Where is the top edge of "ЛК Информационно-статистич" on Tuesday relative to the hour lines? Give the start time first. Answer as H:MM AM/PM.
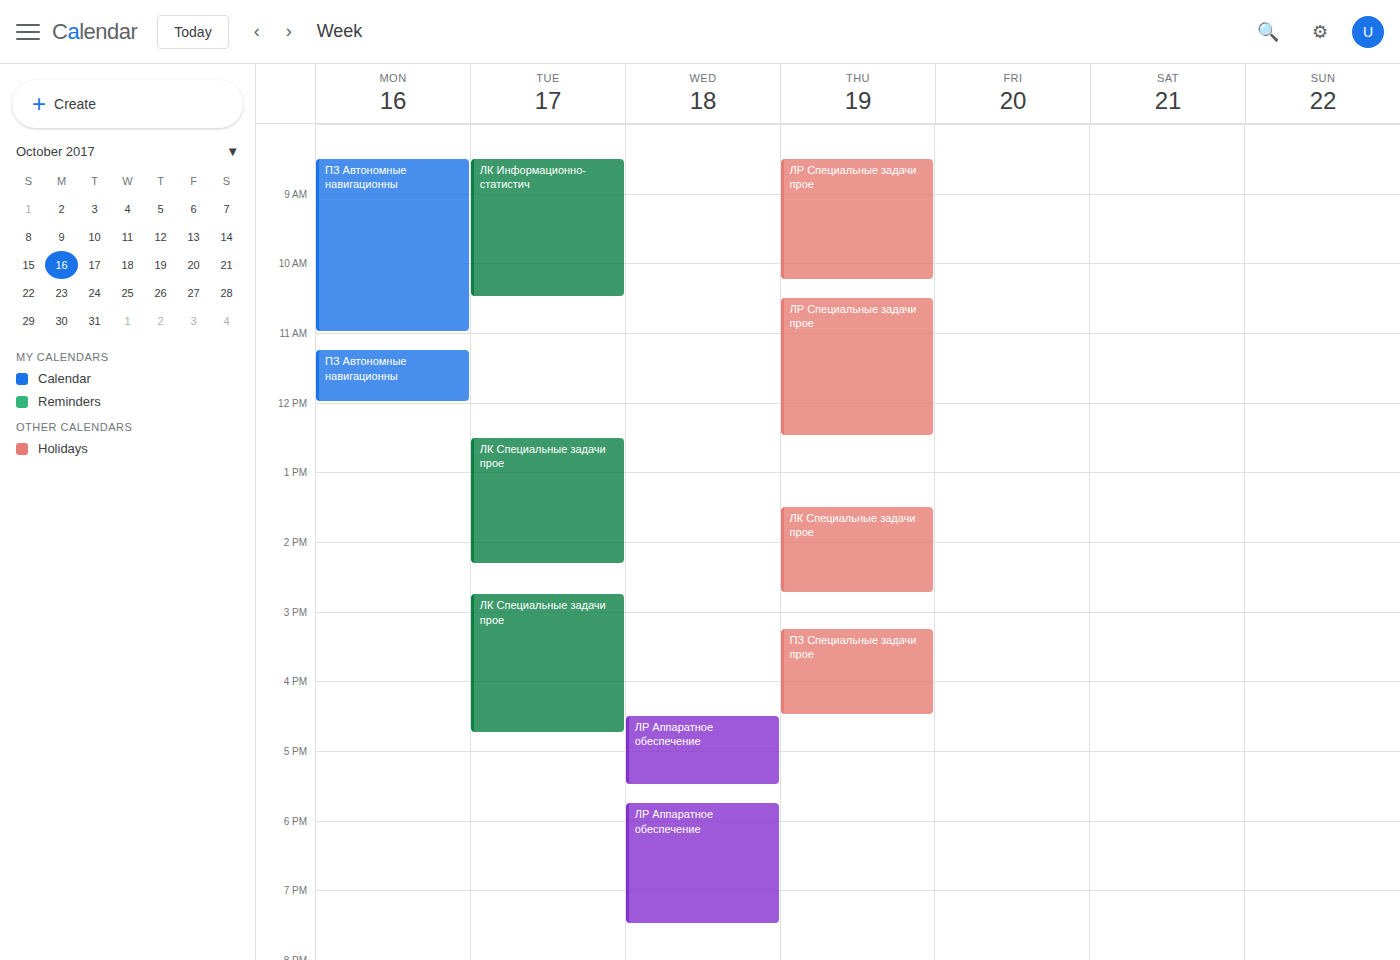
8:30 AM -- halfway between the 8 AM and 9 AM lines.